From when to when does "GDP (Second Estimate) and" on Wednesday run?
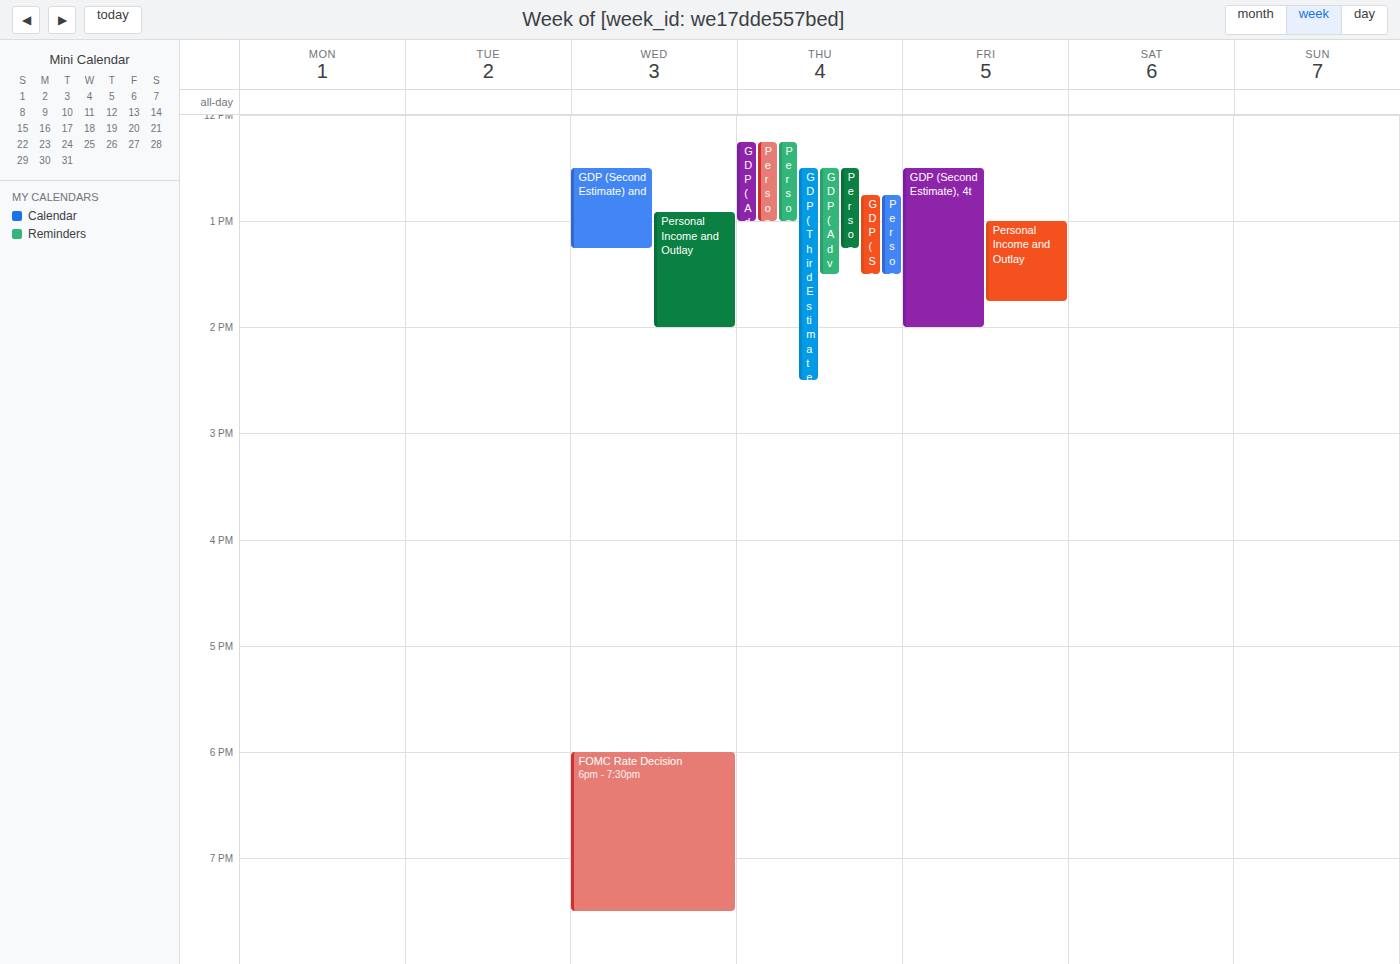
12:30 PM to 1:15 PM